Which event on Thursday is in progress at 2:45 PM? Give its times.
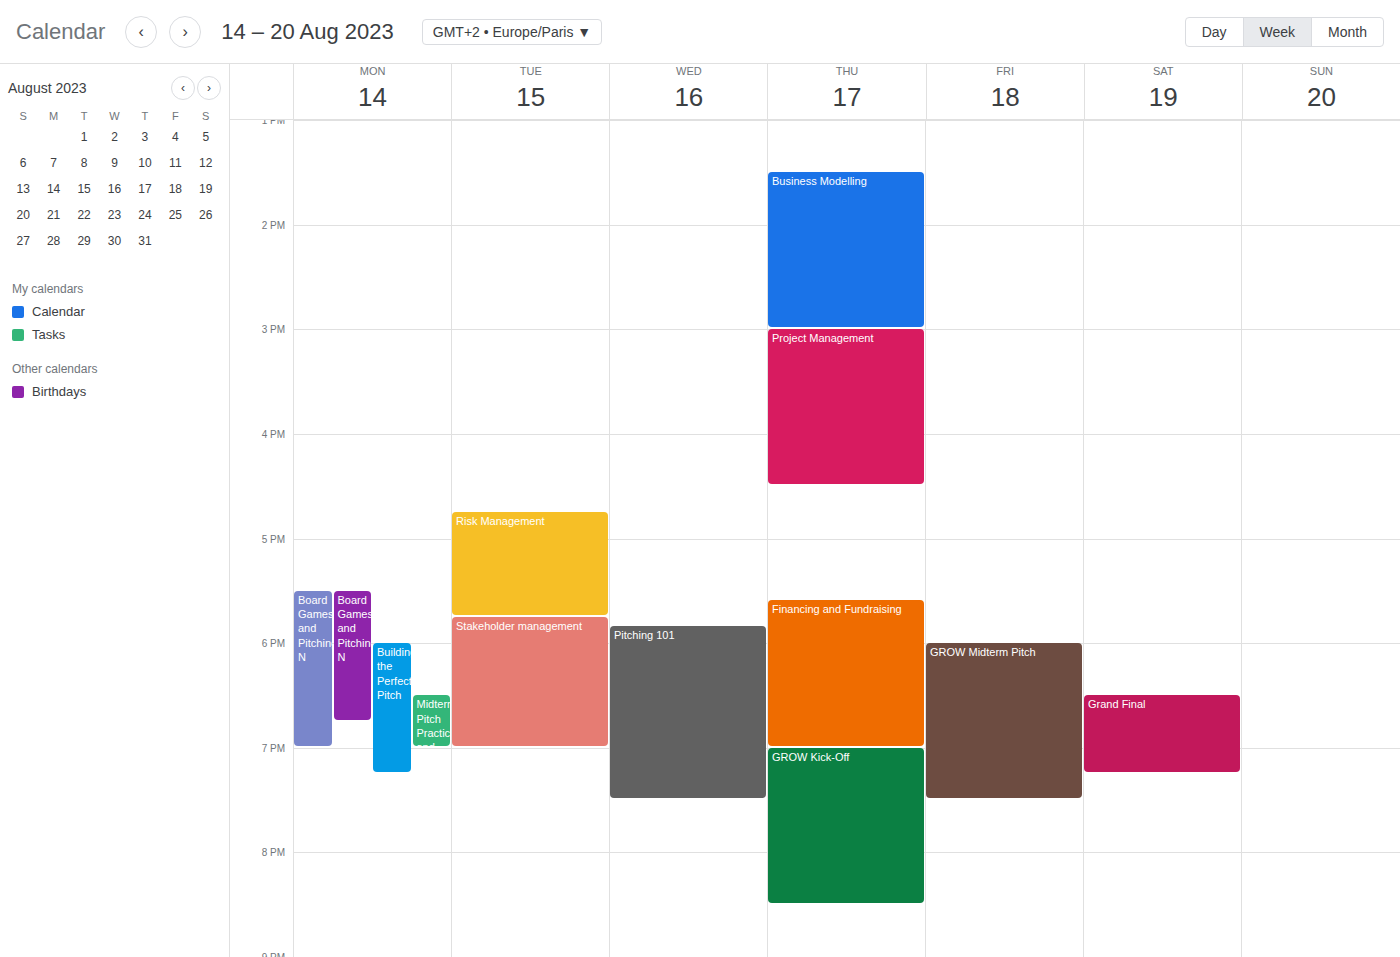
"Business Modelling", 1:30 PM to 3:00 PM